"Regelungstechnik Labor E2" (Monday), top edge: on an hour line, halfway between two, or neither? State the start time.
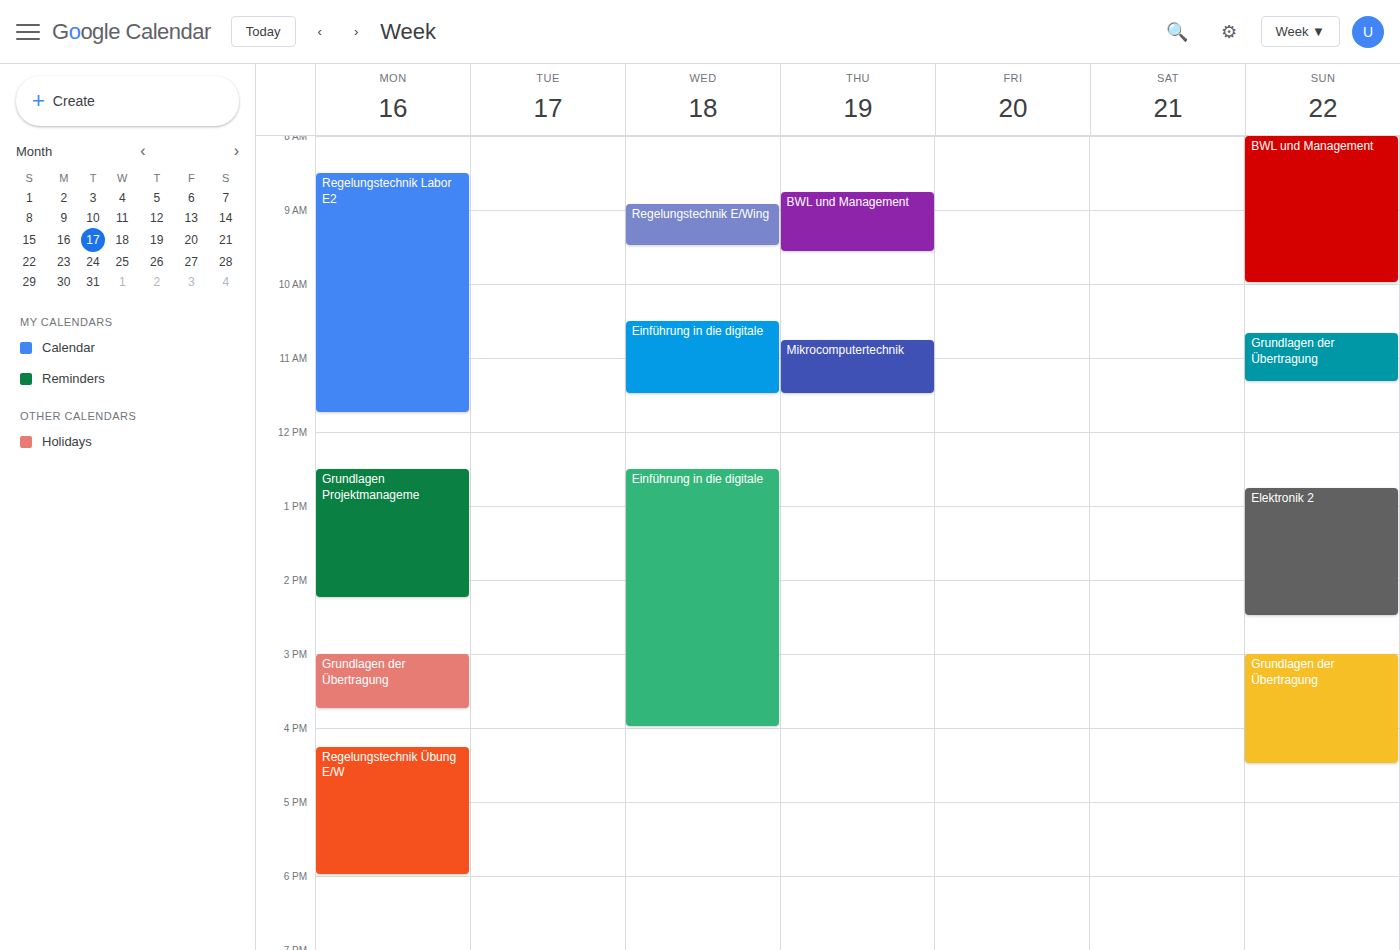
8:30 AM -- halfway between the 8 AM and 9 AM lines.